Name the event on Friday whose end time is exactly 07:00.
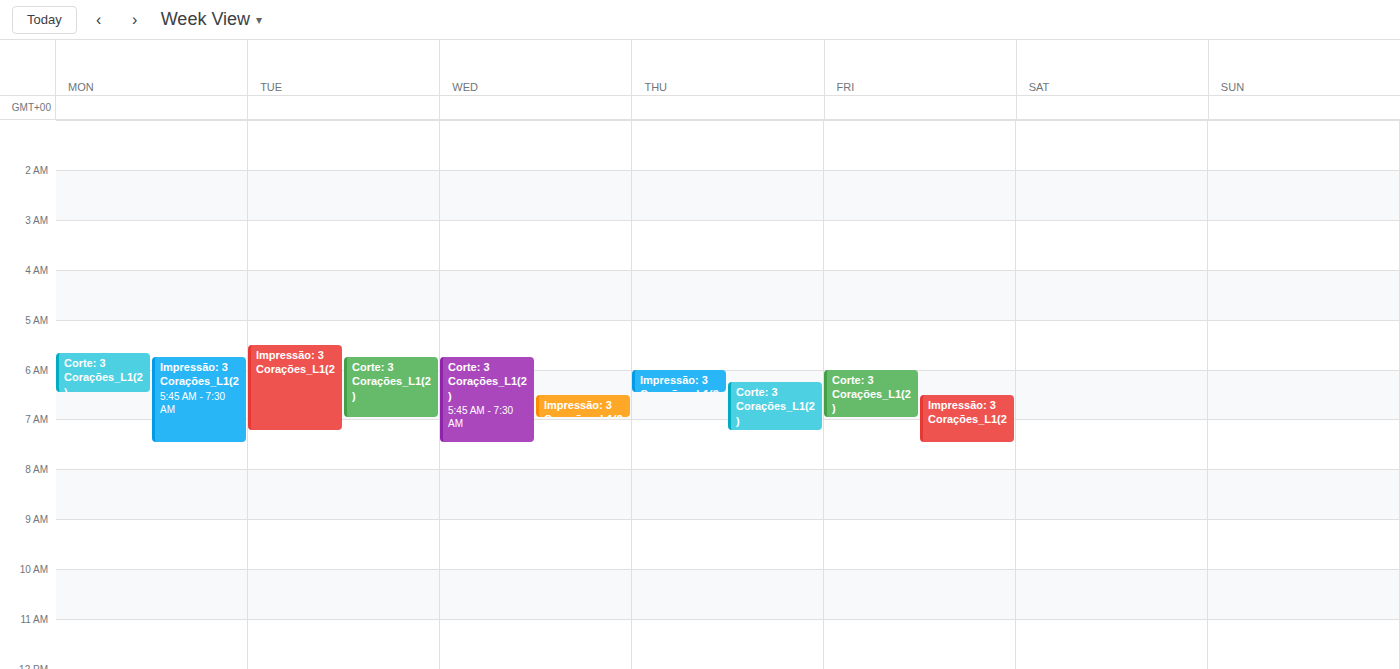
"Corte: 3 Corações_L1(2)"